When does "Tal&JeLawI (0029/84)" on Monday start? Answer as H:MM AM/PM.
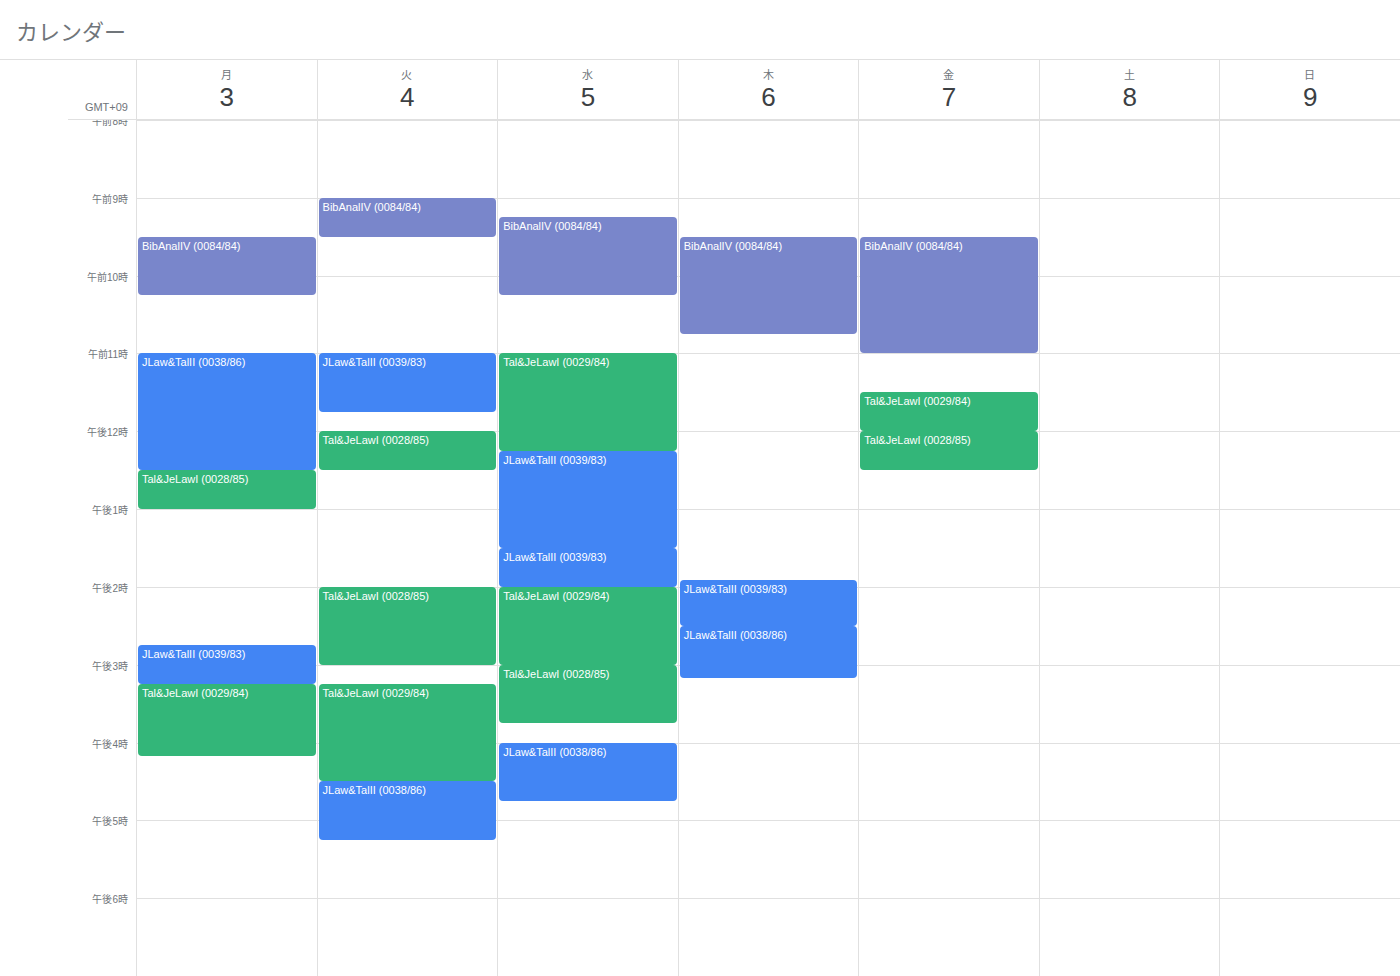
3:15 PM